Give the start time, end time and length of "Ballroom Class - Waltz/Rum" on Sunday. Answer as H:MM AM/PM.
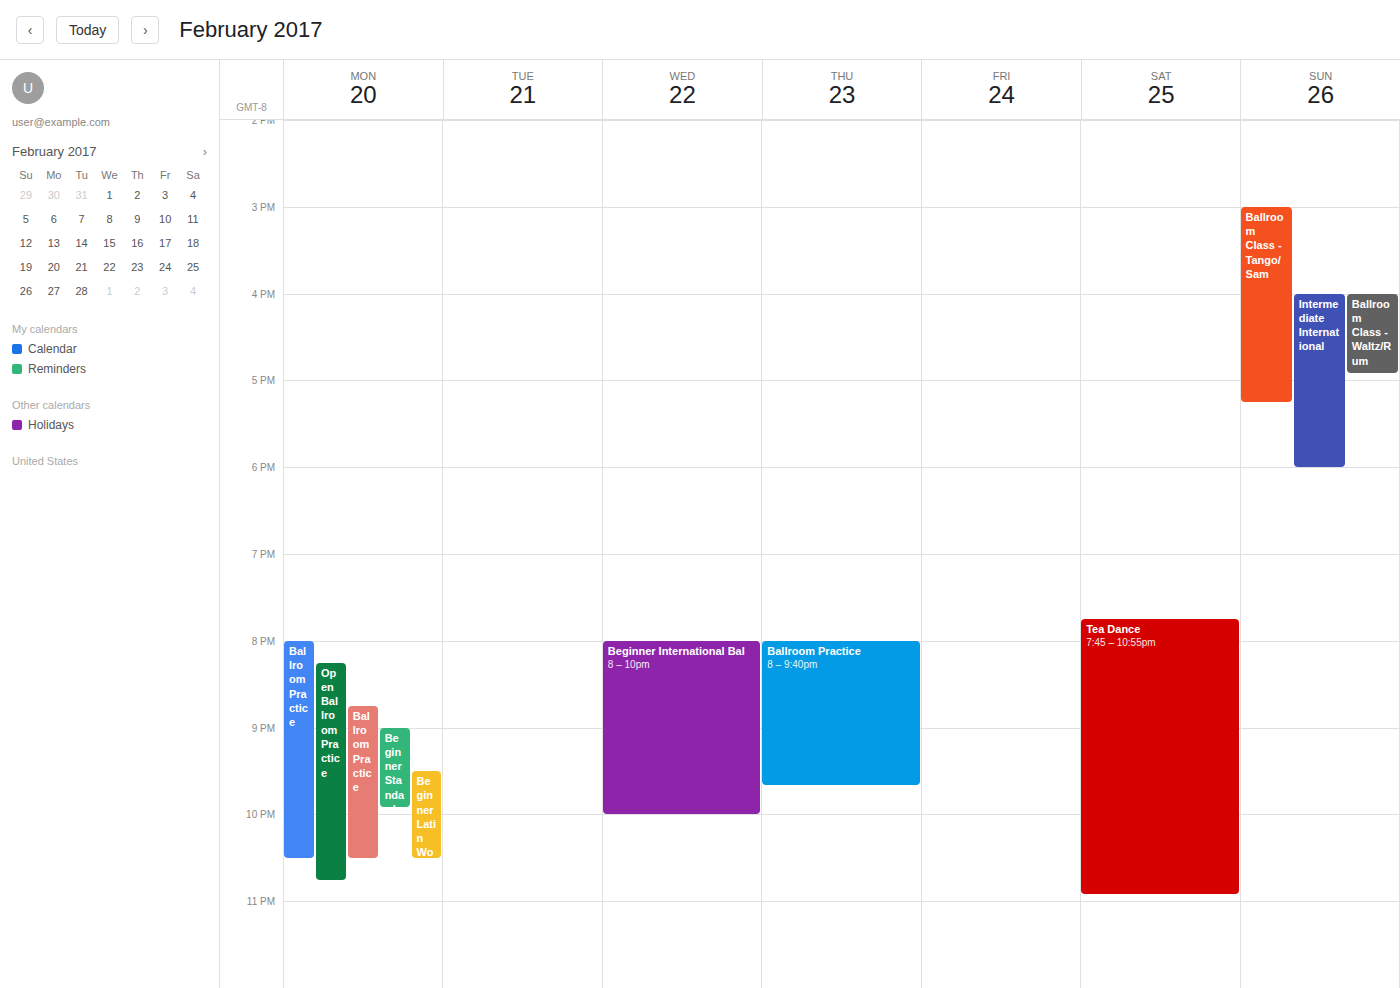
4:00 PM to 4:55 PM, 55 minutes